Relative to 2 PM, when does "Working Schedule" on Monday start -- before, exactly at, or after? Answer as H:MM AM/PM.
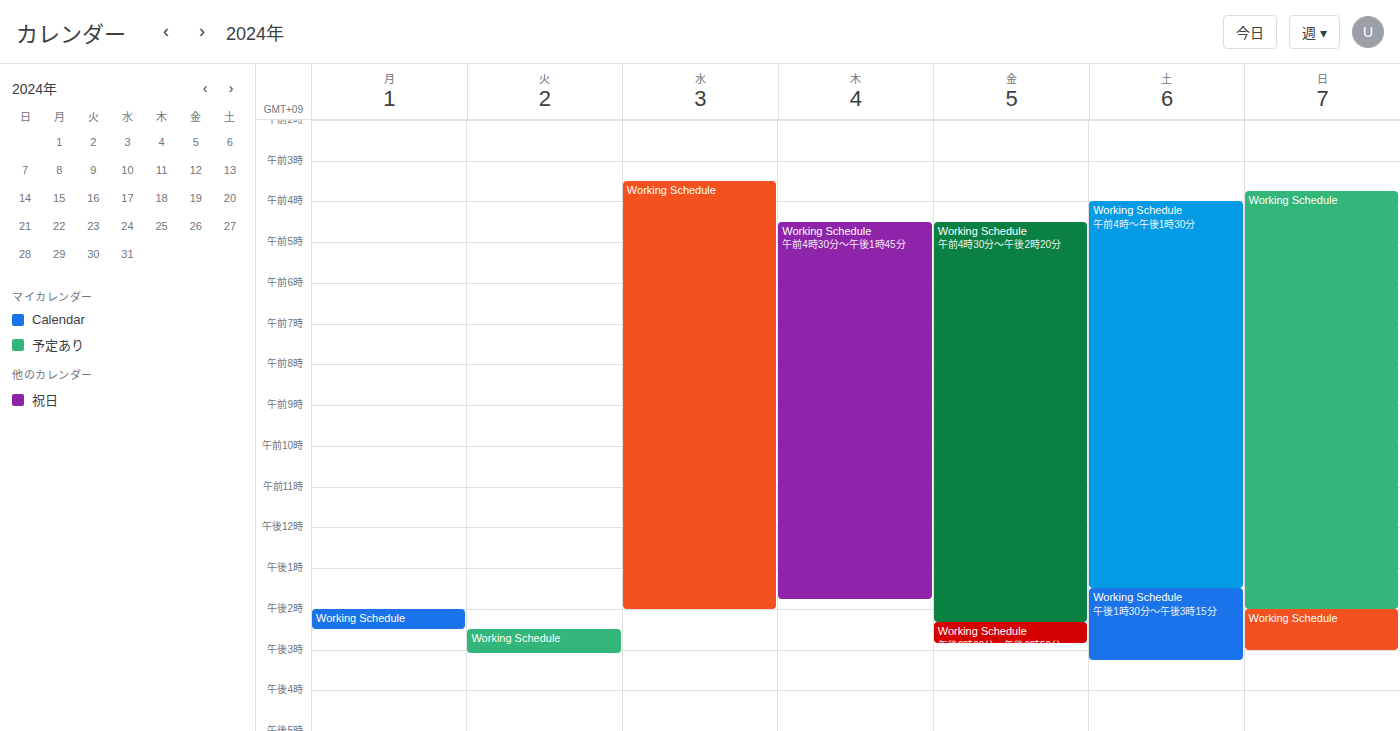
2:00 PM -- exactly at 2 PM, on the 2 PM line.